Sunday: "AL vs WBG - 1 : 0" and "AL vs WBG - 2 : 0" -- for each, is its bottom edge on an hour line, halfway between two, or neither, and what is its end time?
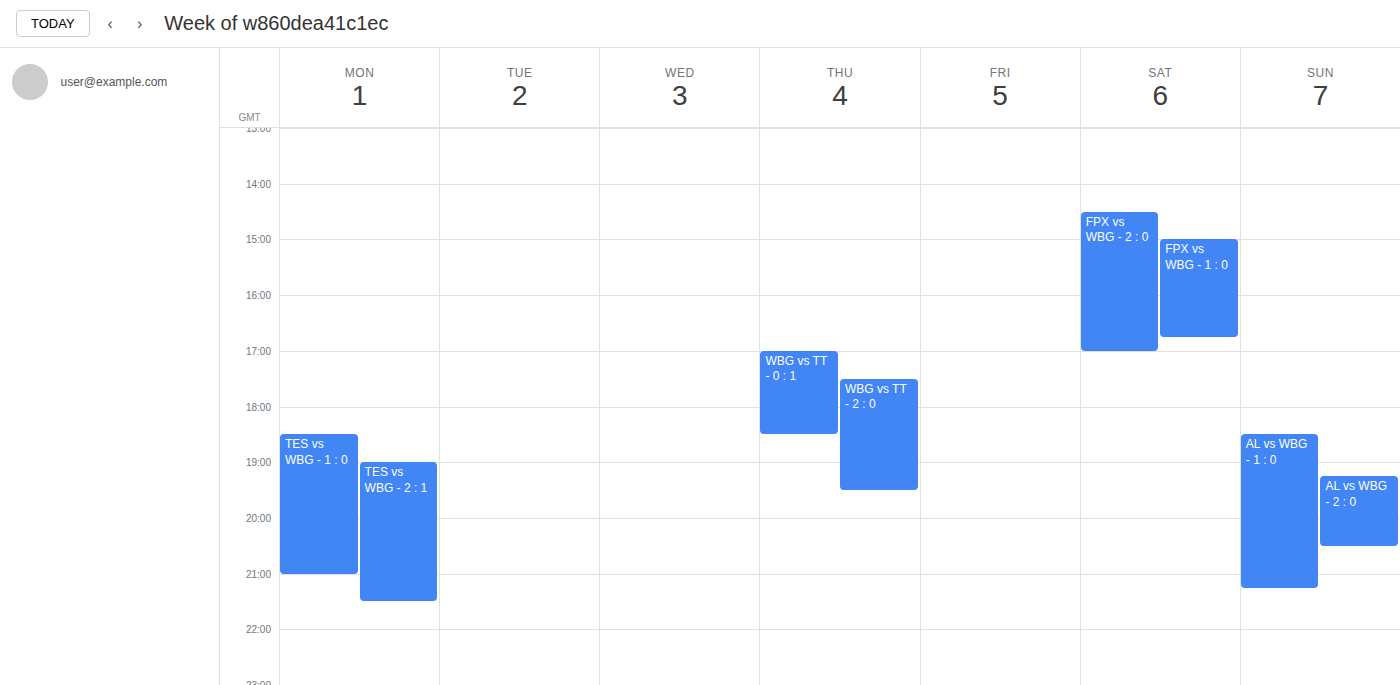
"AL vs WBG - 1 : 0": 9:15 PM, neither: a quarter of the way from the 9 PM line to the 10 PM line. "AL vs WBG - 2 : 0": 8:30 PM, halfway between the 8 PM and 9 PM lines.